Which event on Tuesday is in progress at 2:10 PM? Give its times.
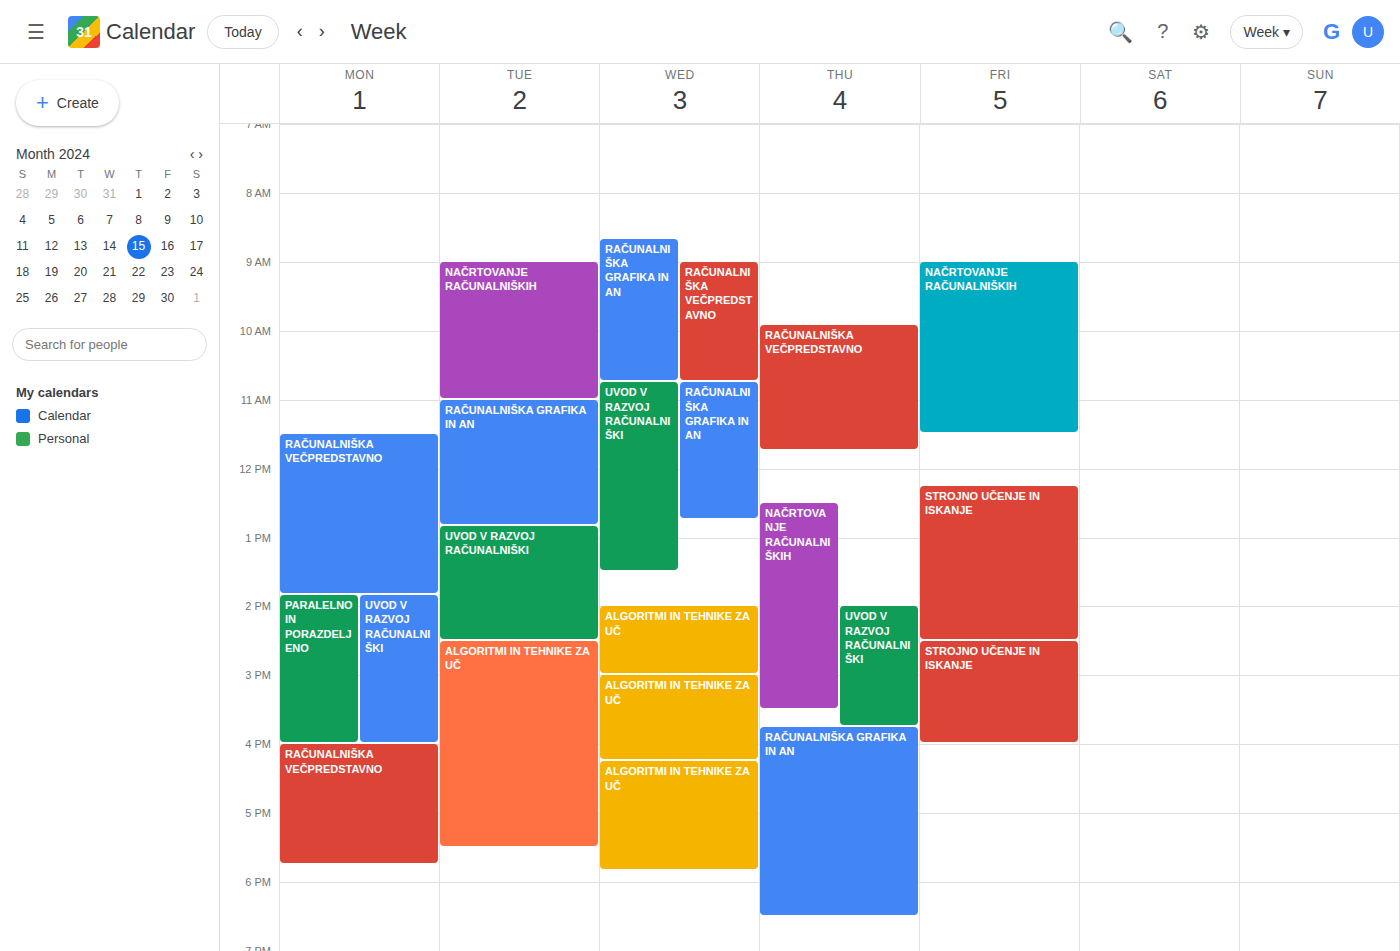
"UVOD V RAZVOJ RAČUNALNIŠKI", 12:50 PM to 2:30 PM